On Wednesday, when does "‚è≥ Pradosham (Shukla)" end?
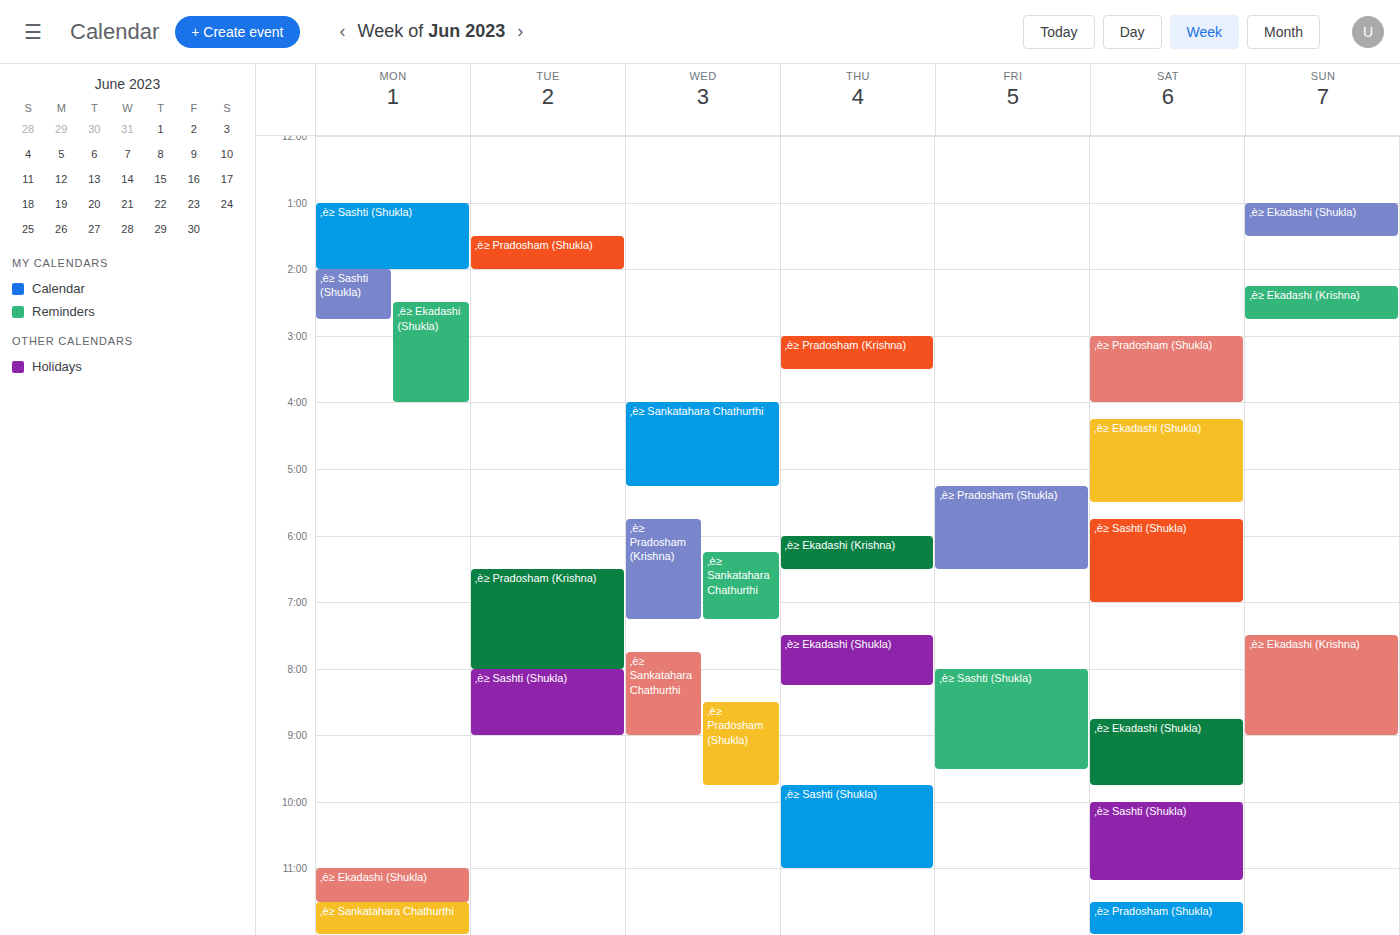
9:45 PM